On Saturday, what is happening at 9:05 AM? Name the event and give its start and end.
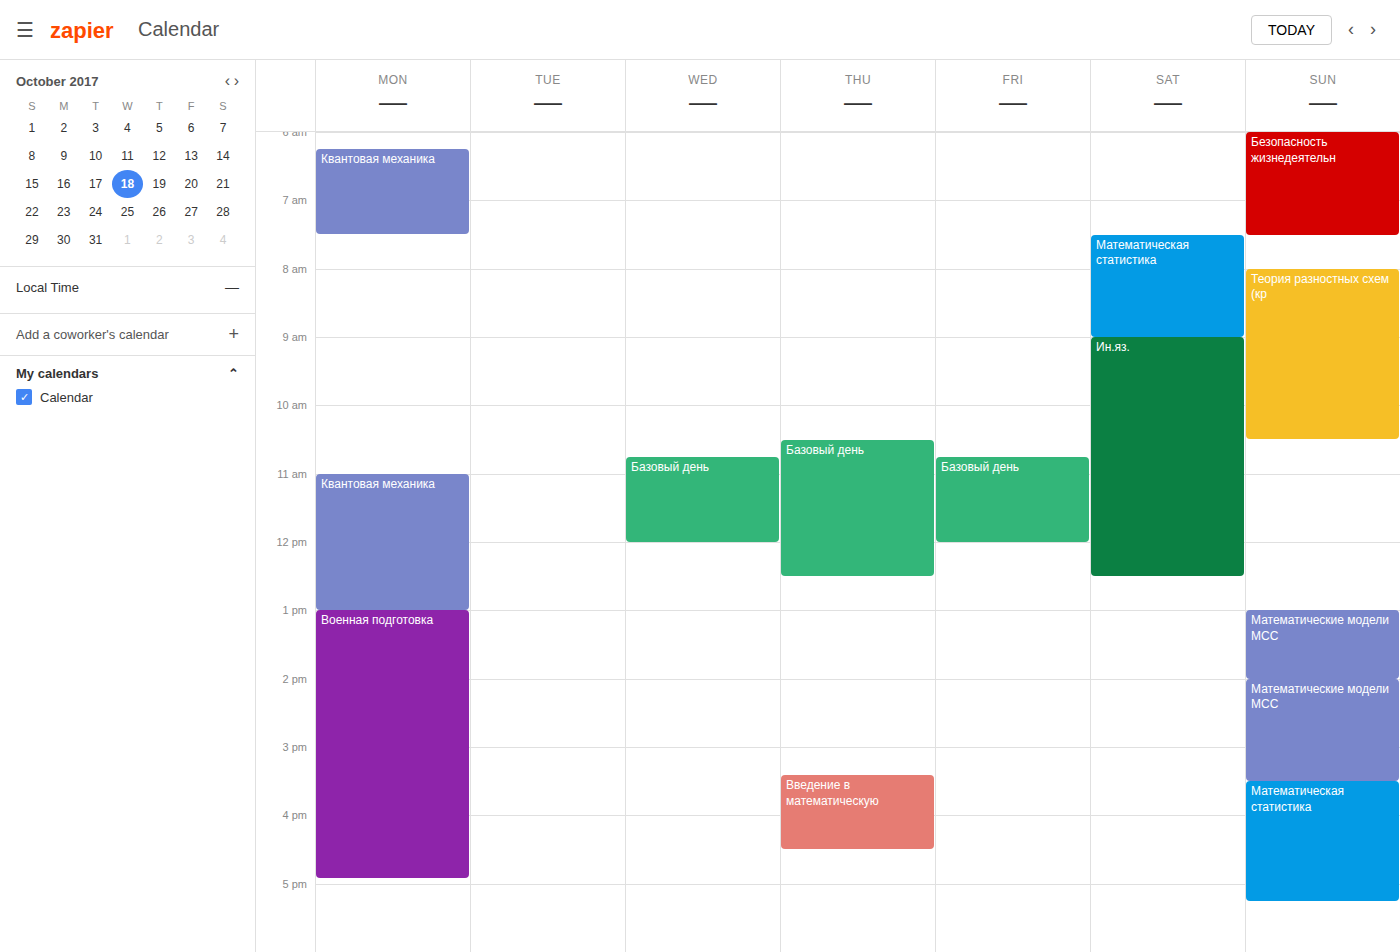
"Ин.яз.", 9:00 AM to 12:30 PM